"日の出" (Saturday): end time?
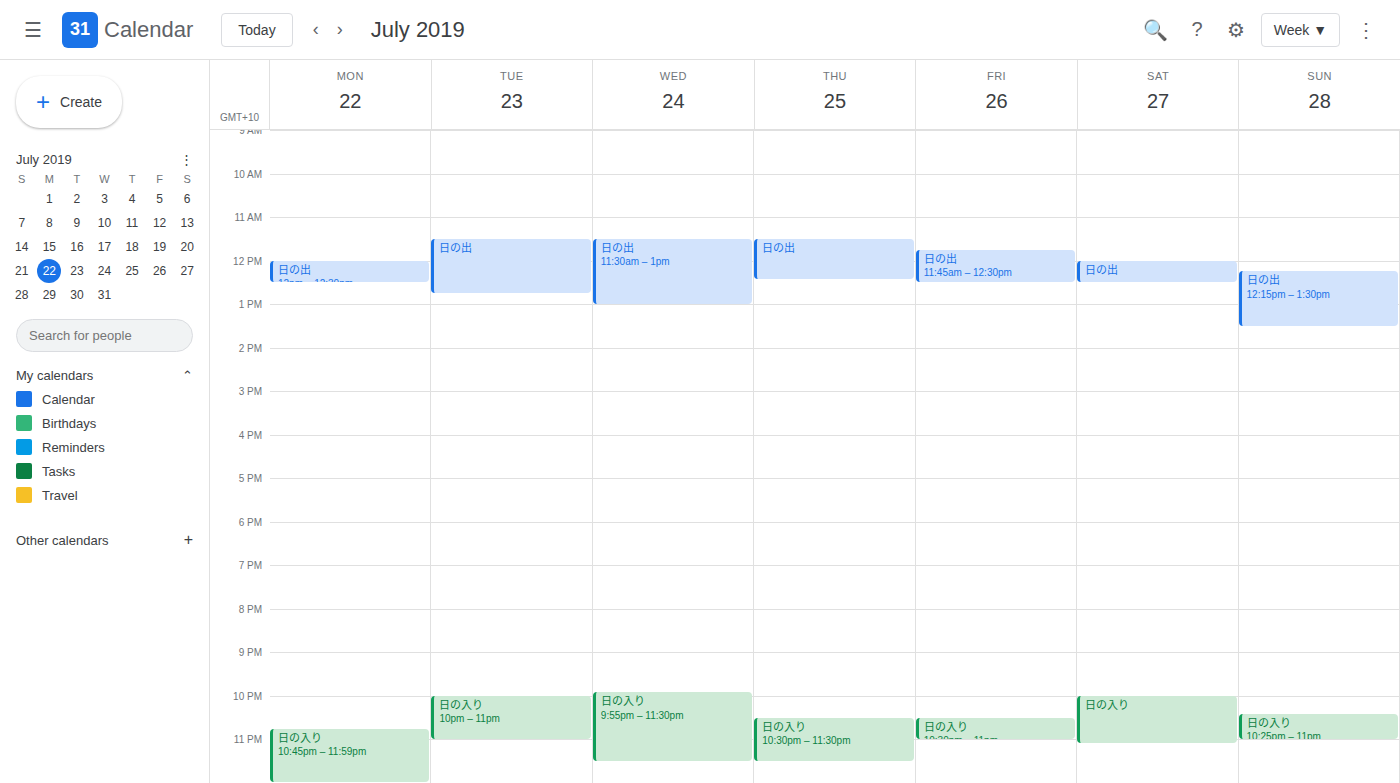
12:30 PM